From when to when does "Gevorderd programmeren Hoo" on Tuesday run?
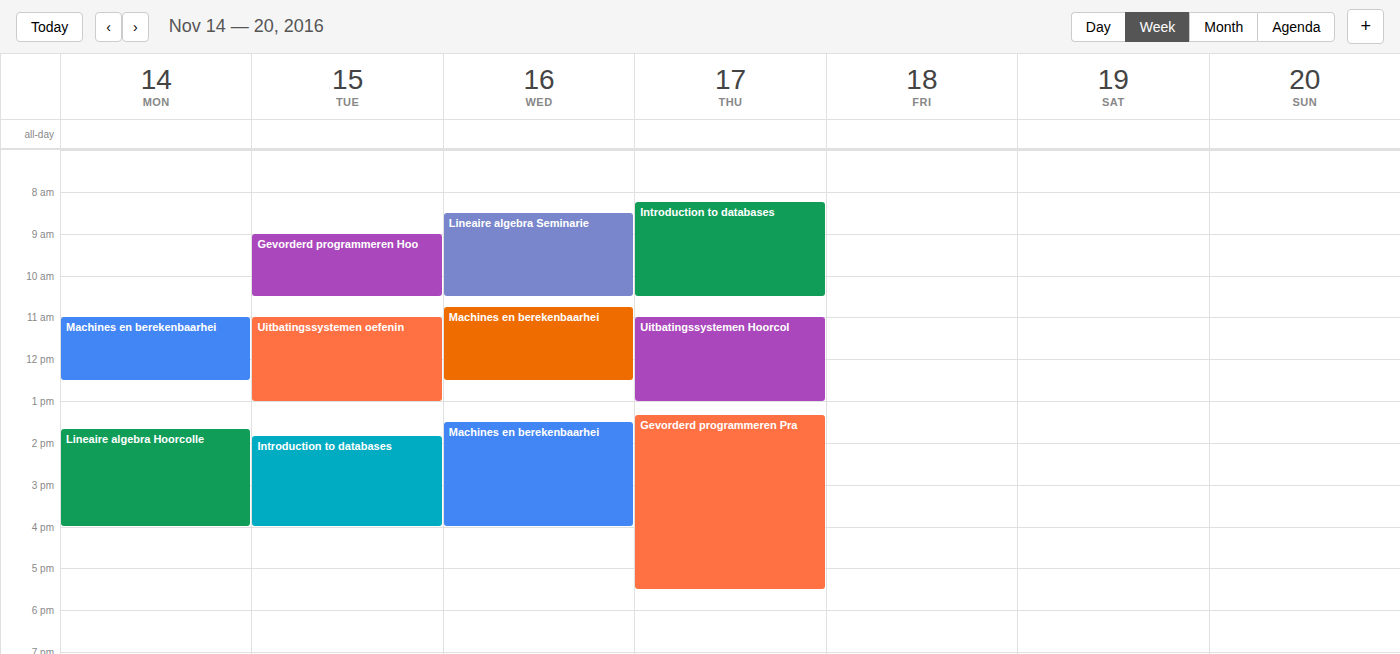
9:00 AM to 10:30 AM